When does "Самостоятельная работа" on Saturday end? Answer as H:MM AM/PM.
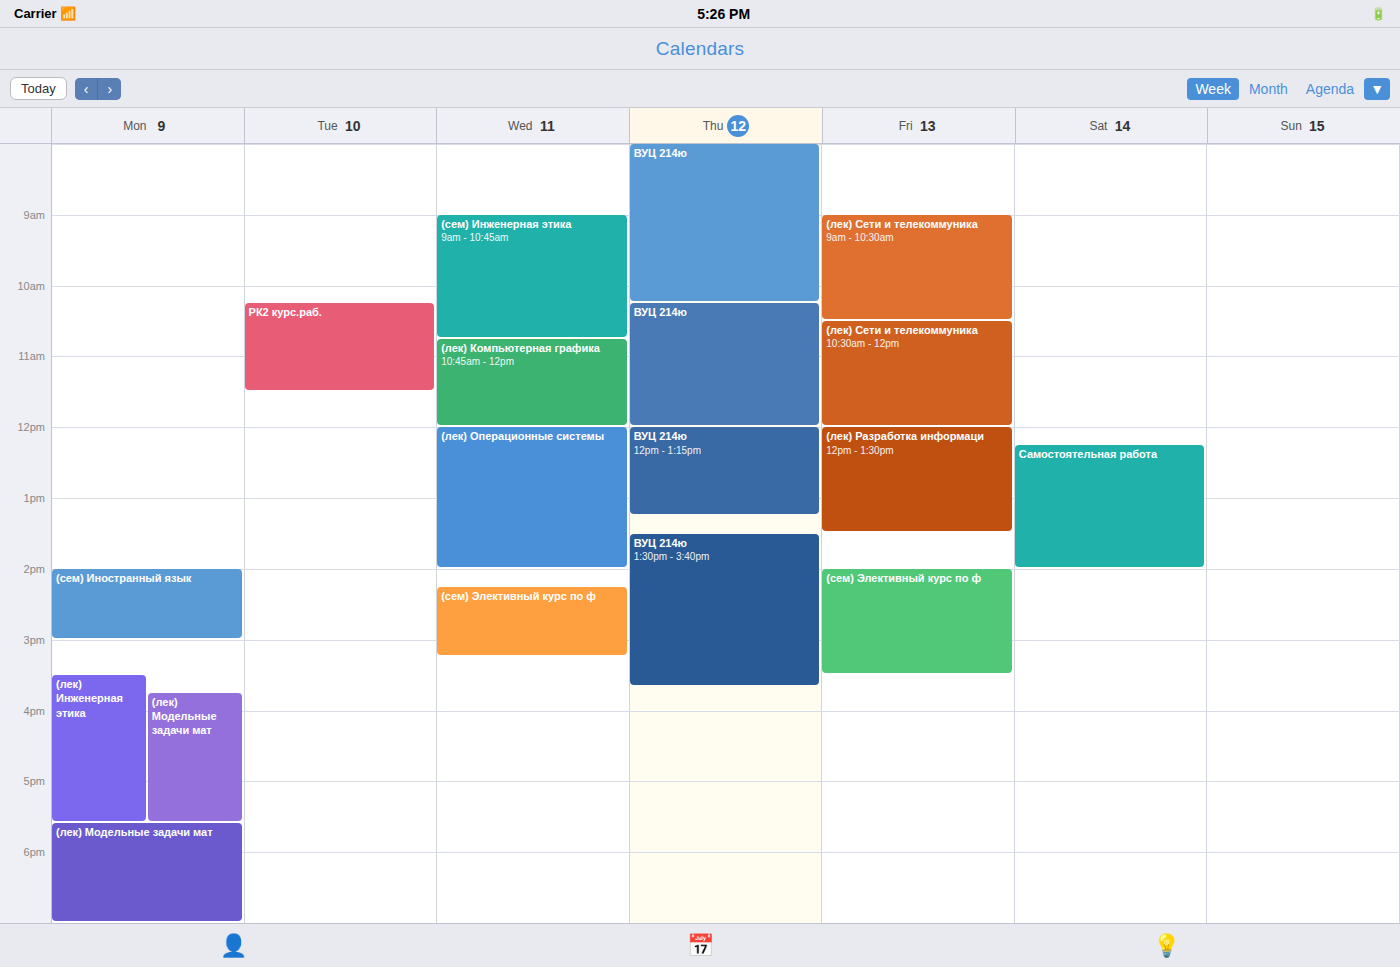
2:00 PM